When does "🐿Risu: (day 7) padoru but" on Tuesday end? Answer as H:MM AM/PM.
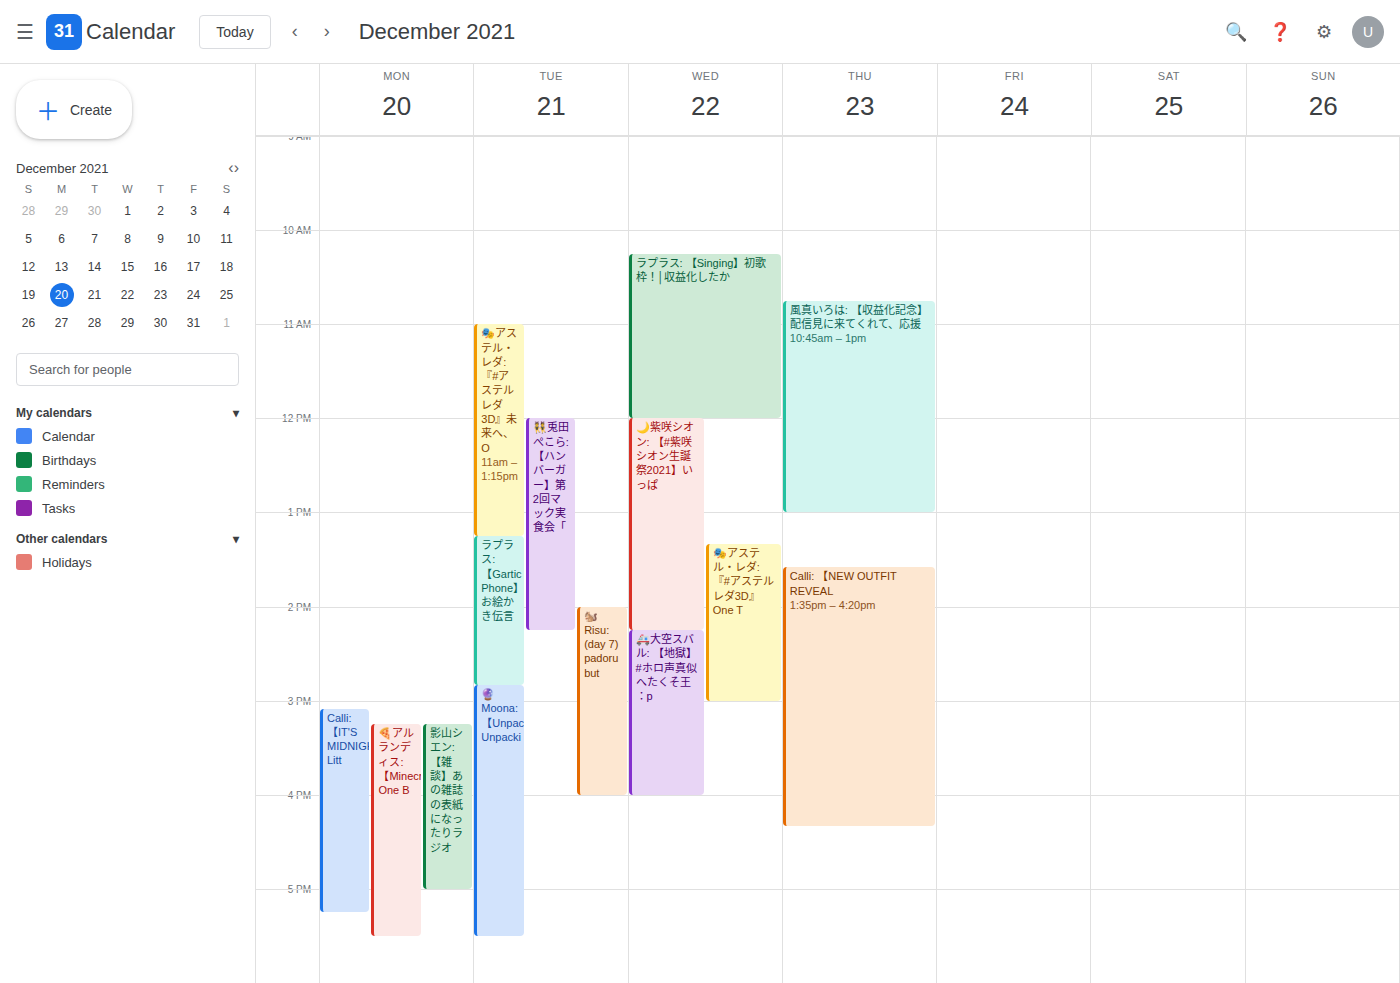
4:00 PM